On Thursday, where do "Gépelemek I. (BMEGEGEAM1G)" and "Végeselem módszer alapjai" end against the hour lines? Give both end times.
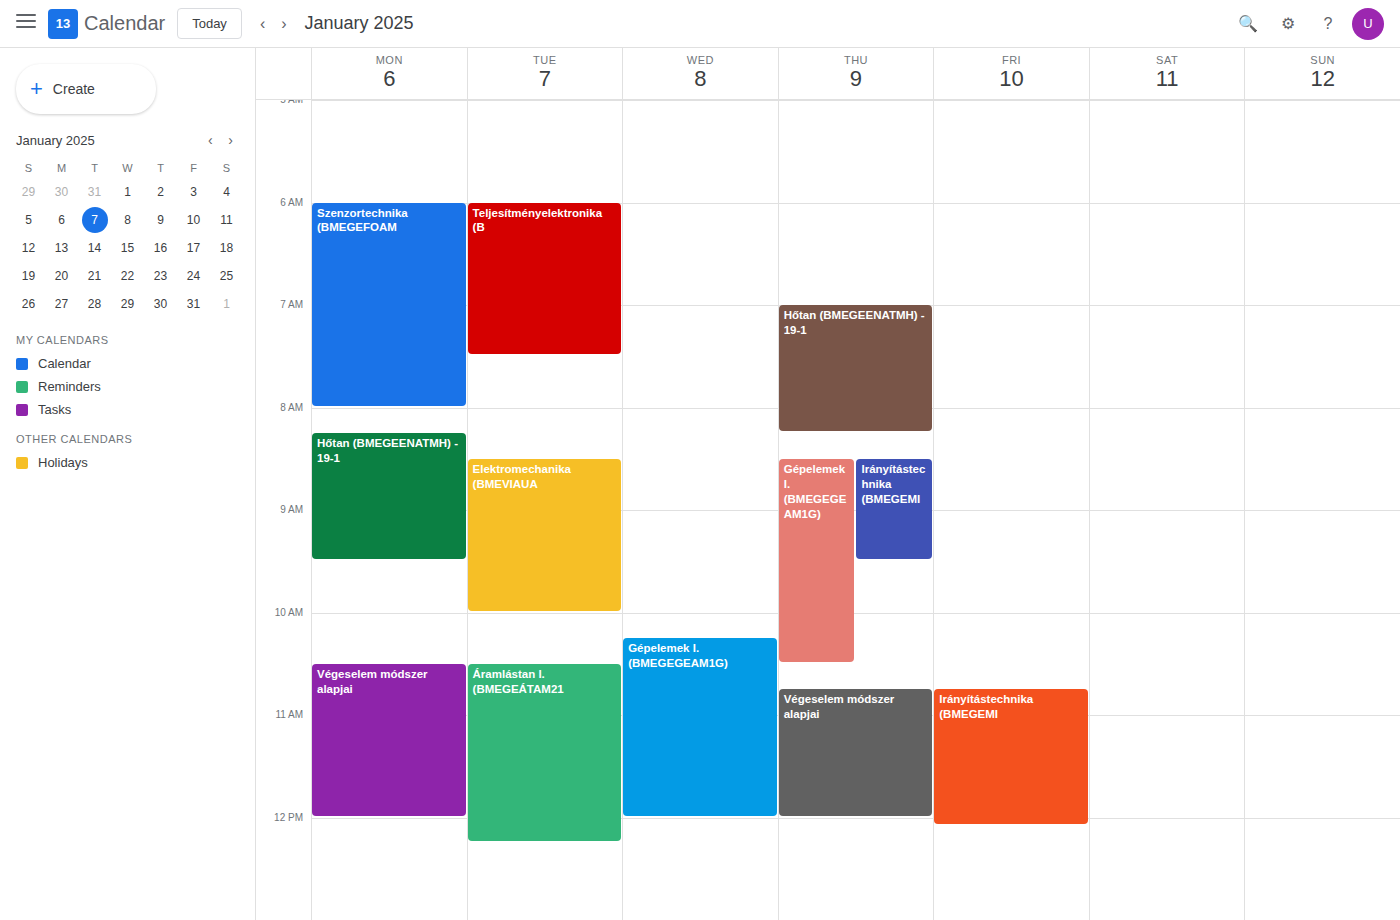
"Gépelemek I. (BMEGEGEAM1G)": 10:30 AM, halfway between the 10 AM and 11 AM lines. "Végeselem módszer alapjai": 12:00 PM, exactly on the 12 PM line.